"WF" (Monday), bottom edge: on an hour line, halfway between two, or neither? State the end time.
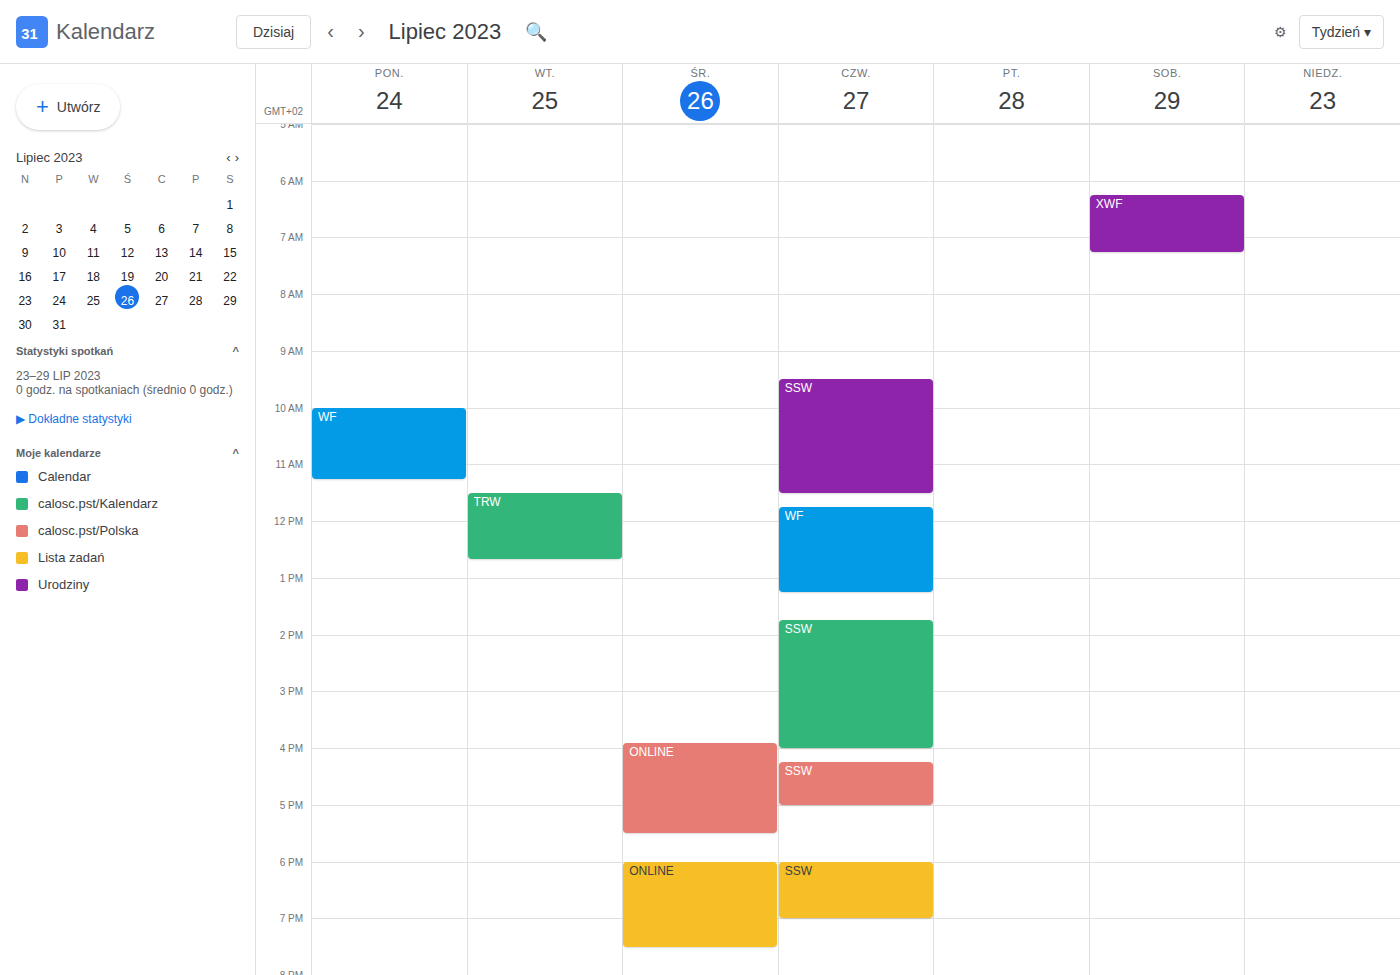
11:15 AM -- neither: a quarter of the way from the 11 AM line to the 12 PM line.